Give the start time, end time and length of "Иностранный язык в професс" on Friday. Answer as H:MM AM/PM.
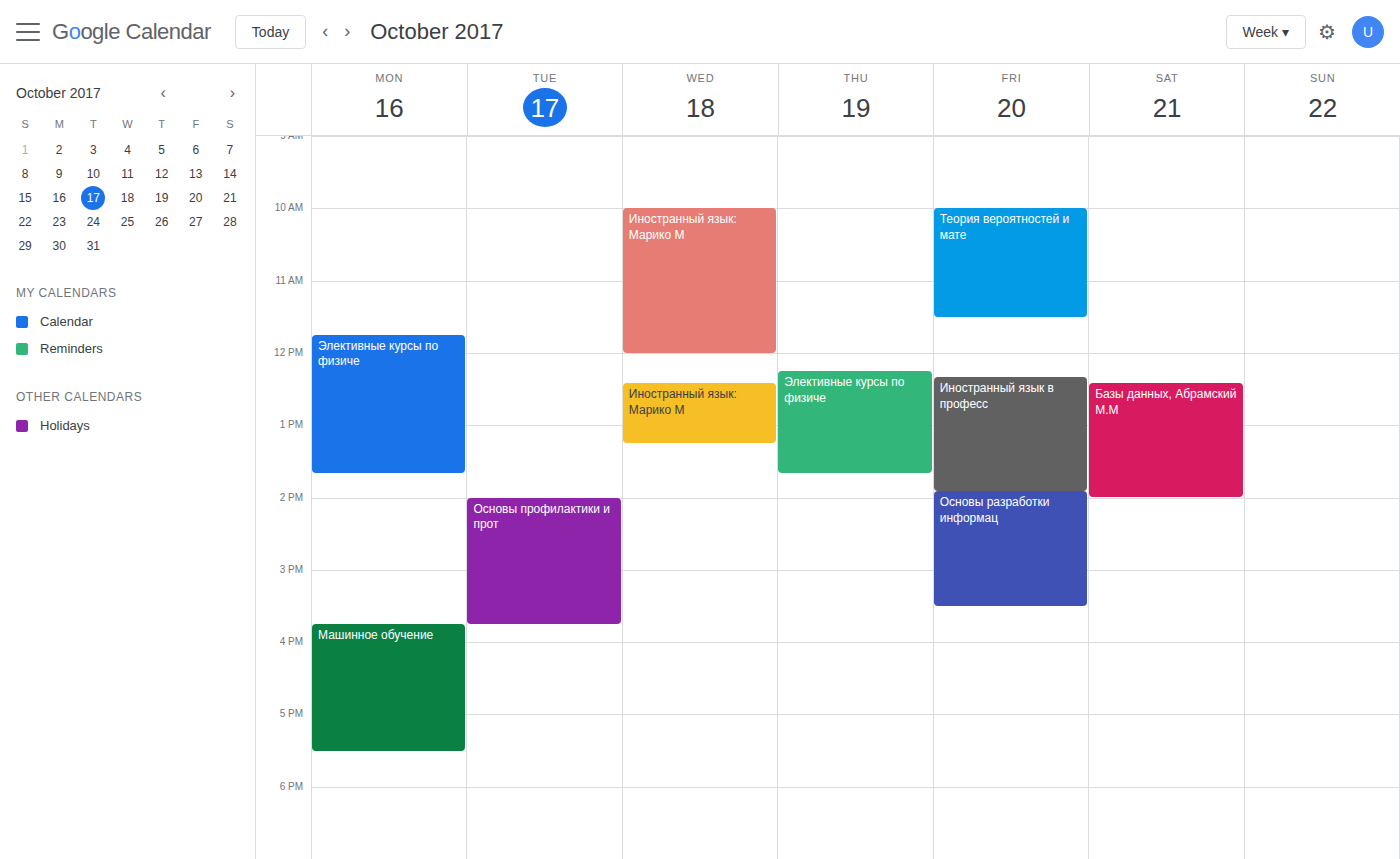
12:20 PM to 1:55 PM, 1 hour 35 minutes